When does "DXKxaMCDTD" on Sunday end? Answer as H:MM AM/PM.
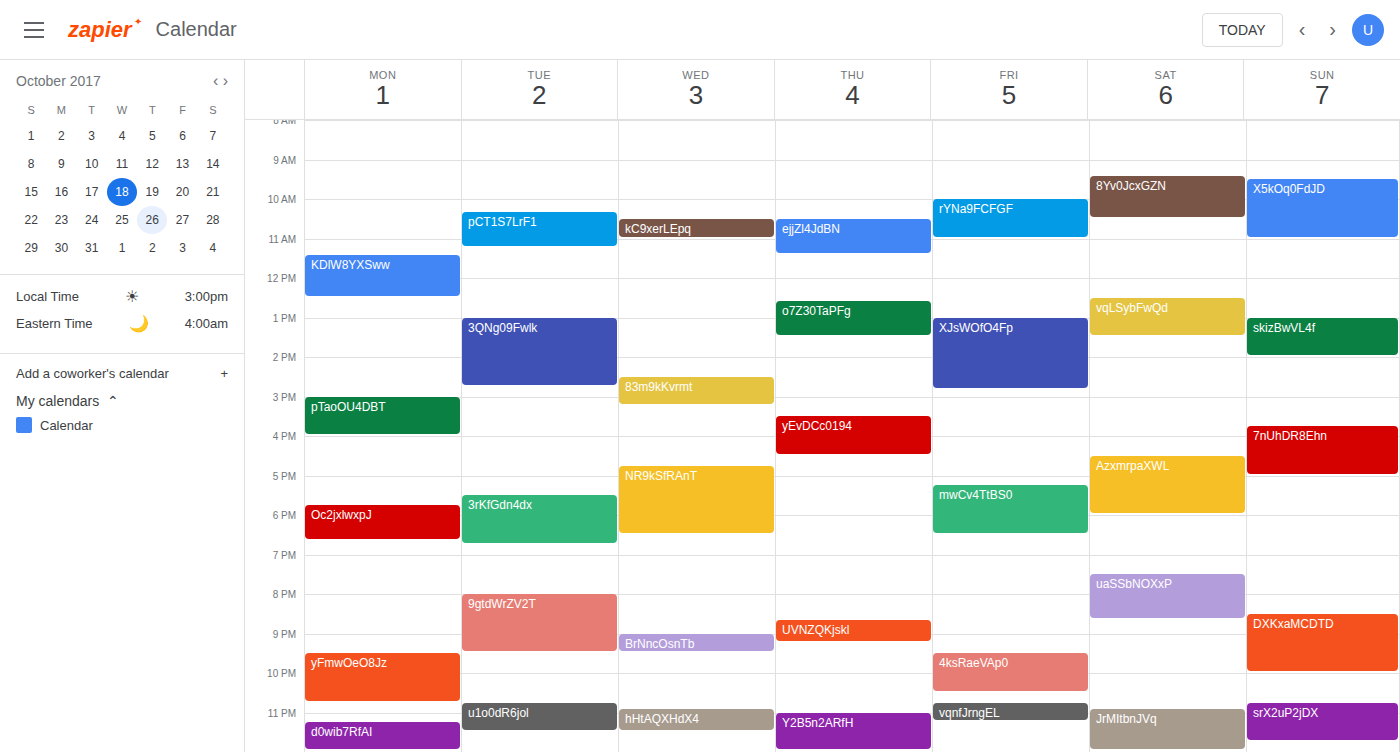
10:00 PM